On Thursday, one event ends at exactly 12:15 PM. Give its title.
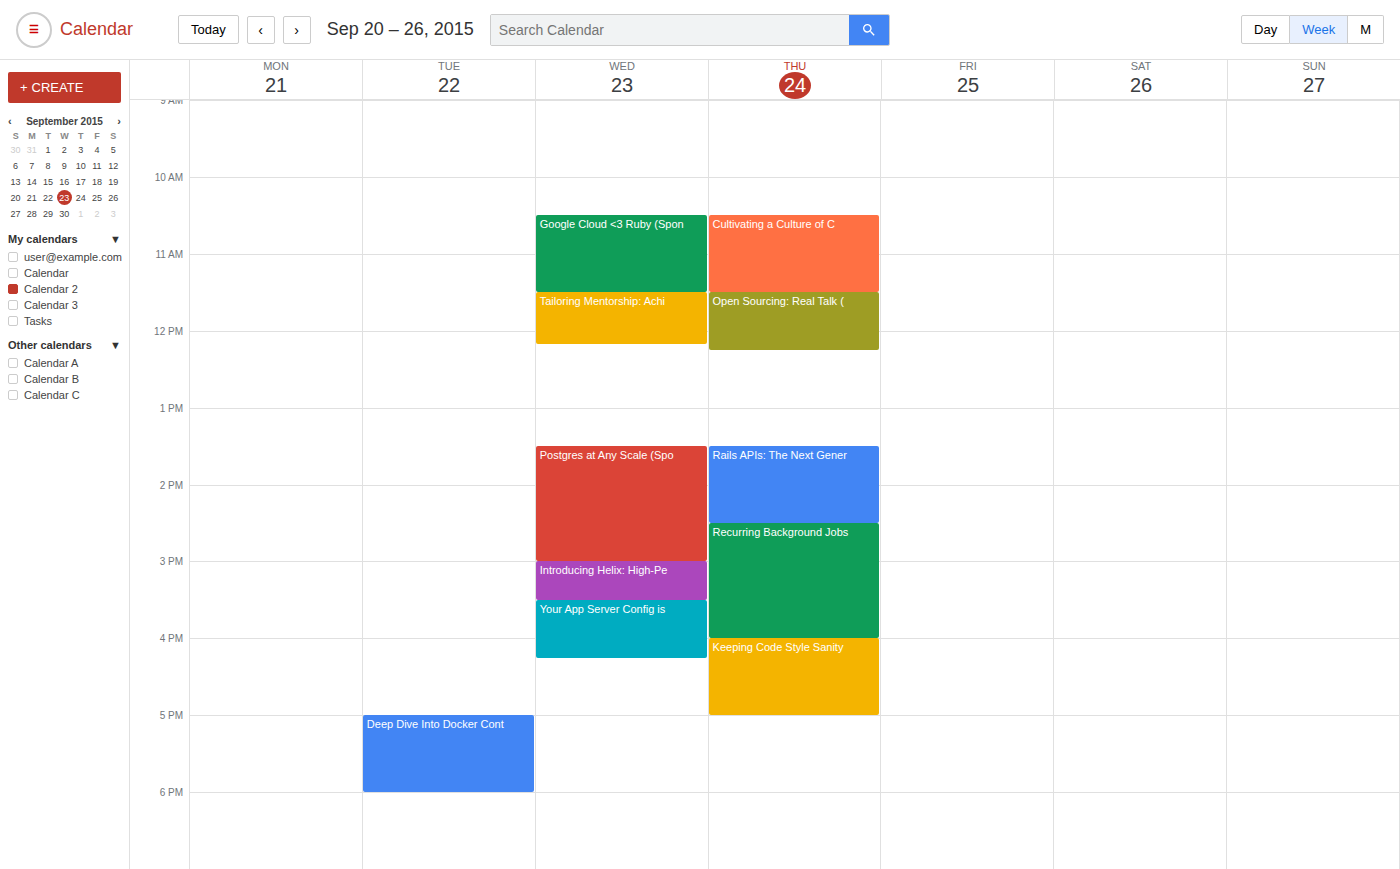
"Open Sourcing: Real Talk ("